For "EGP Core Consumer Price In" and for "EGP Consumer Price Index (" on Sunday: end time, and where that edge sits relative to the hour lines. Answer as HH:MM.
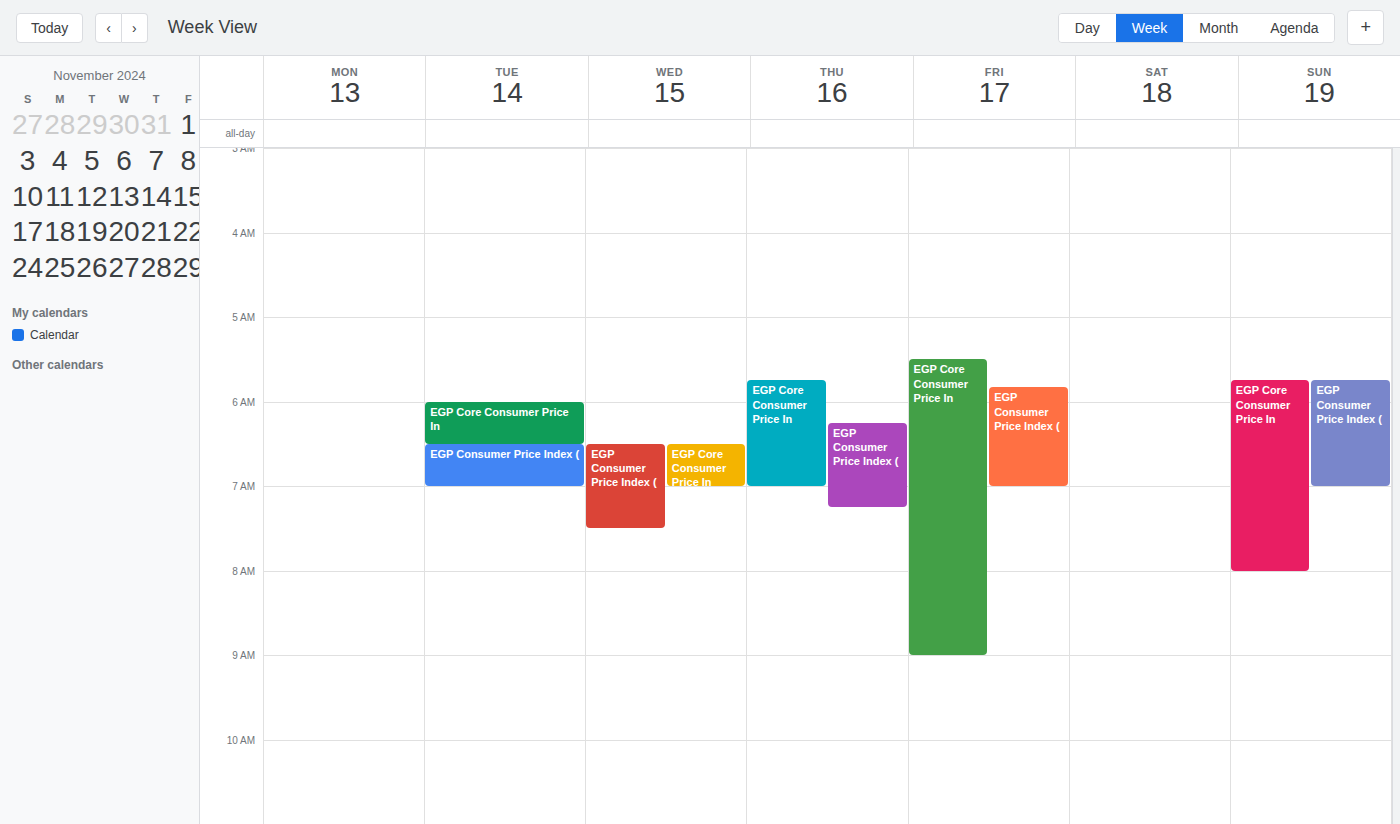
"EGP Core Consumer Price In": 08:00, exactly on the 08:00 line. "EGP Consumer Price Index (": 07:00, exactly on the 07:00 line.